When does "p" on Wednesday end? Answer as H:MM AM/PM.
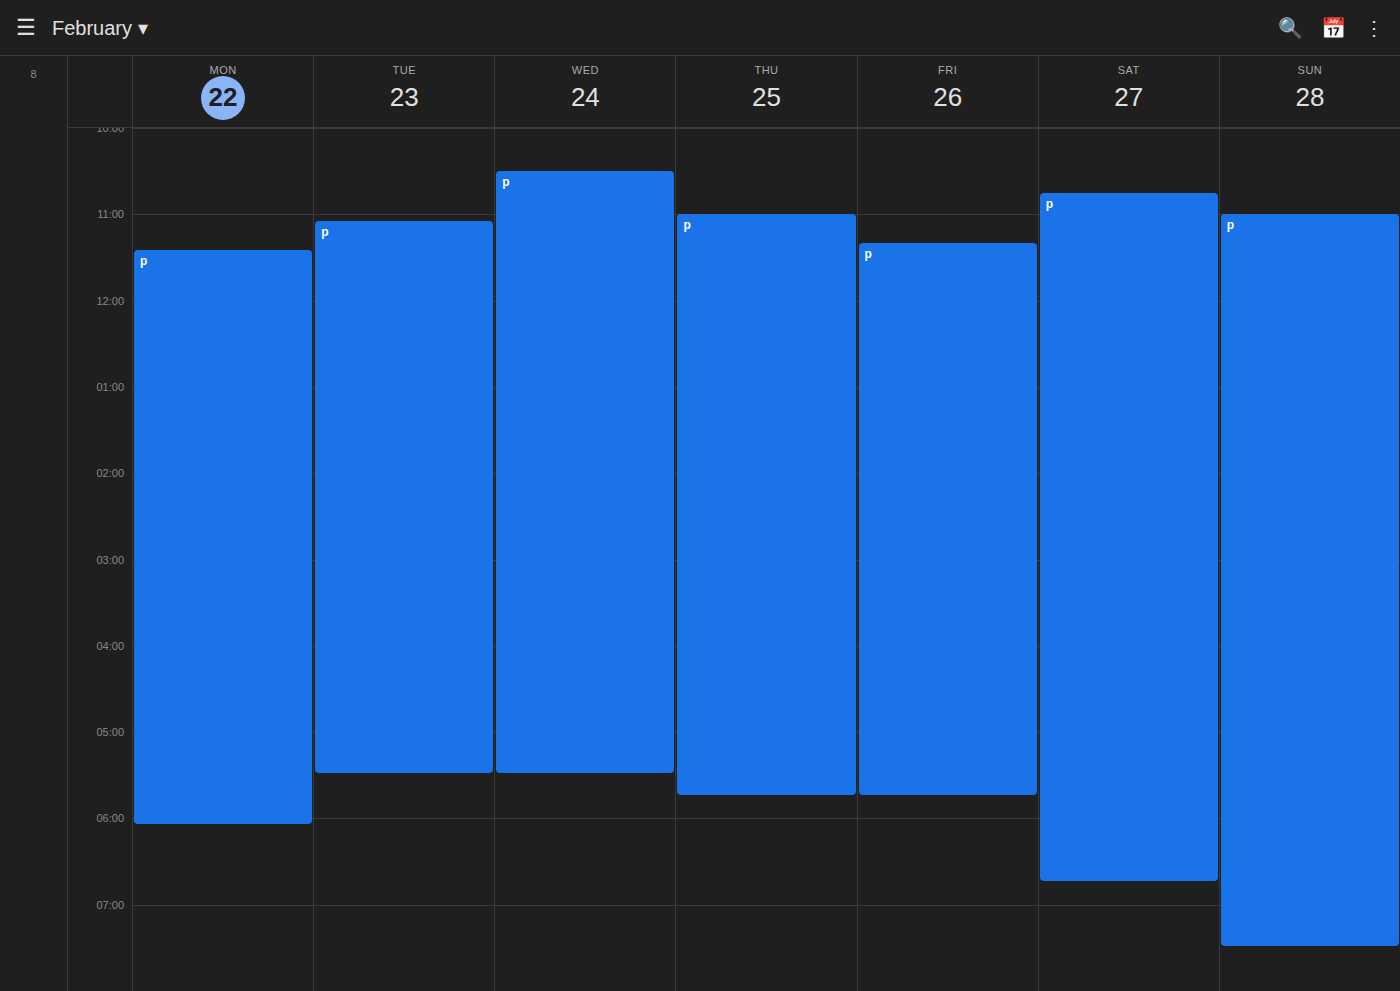
5:30 PM